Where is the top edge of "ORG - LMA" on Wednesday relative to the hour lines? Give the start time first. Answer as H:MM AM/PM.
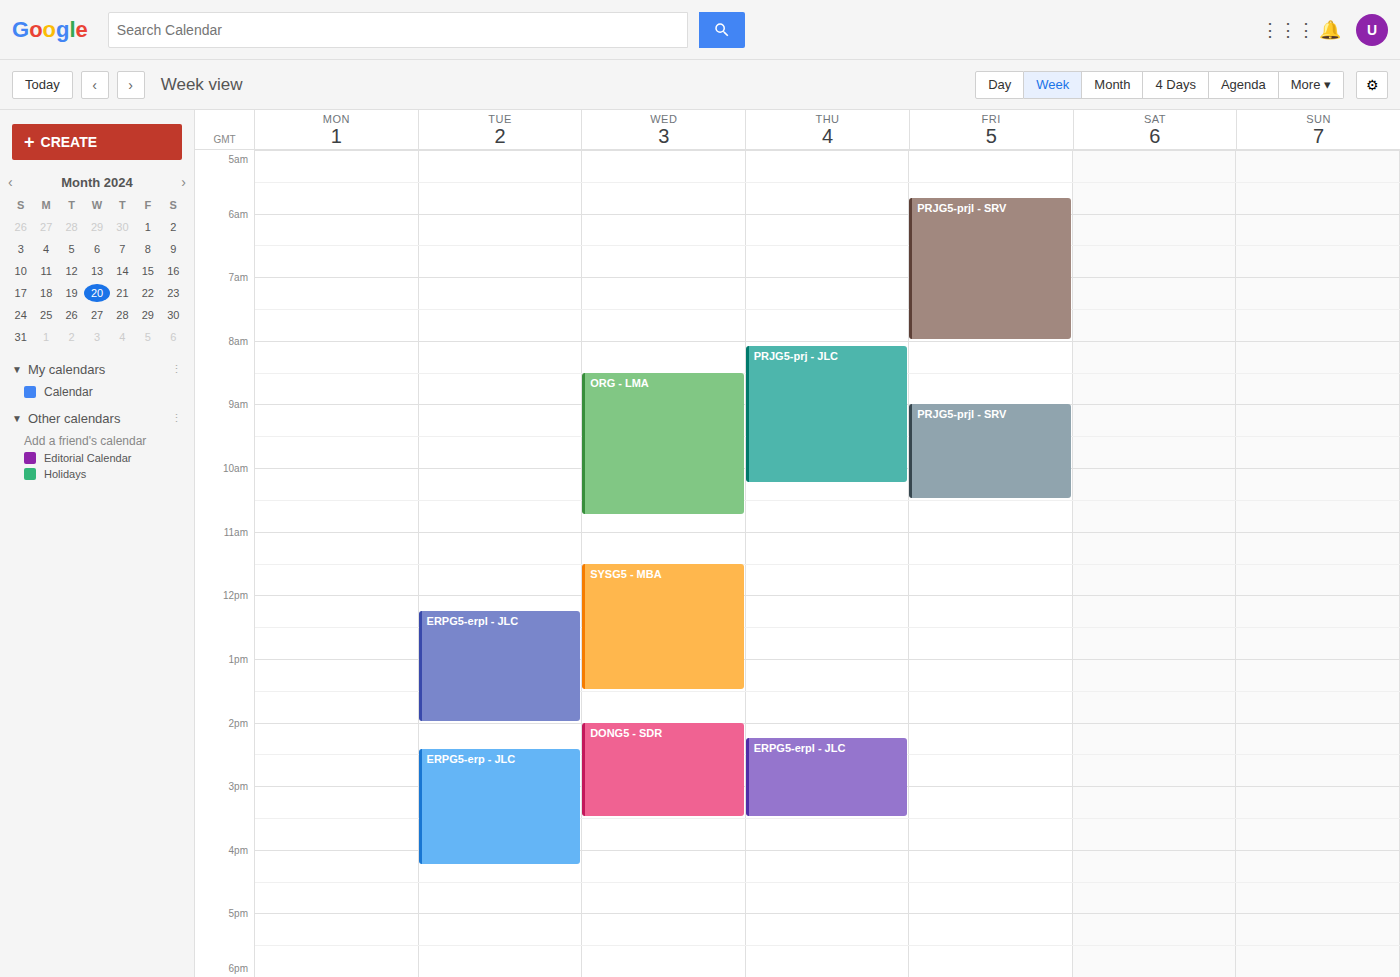
8:30 AM -- halfway between the 8 AM and 9 AM lines.